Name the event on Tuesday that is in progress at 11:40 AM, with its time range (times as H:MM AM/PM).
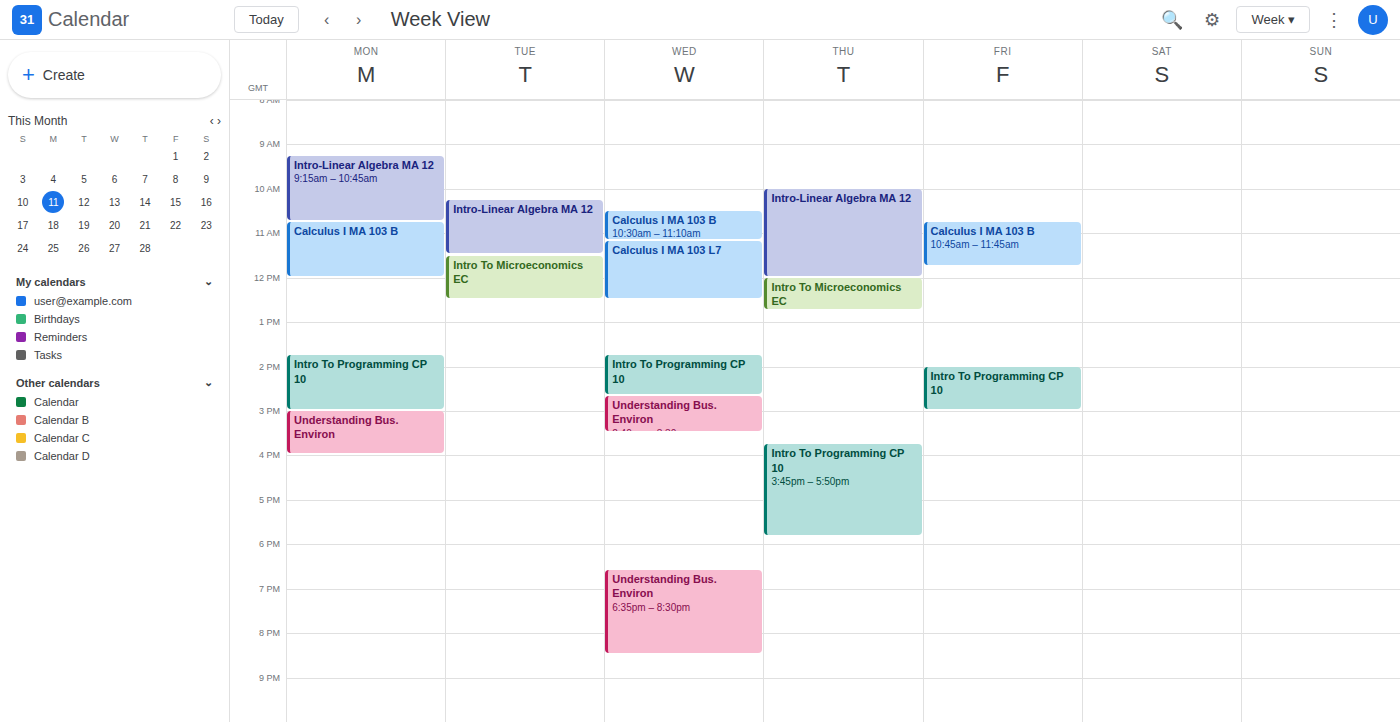
"Intro To Microeconomics EC", 11:30 AM to 12:30 PM